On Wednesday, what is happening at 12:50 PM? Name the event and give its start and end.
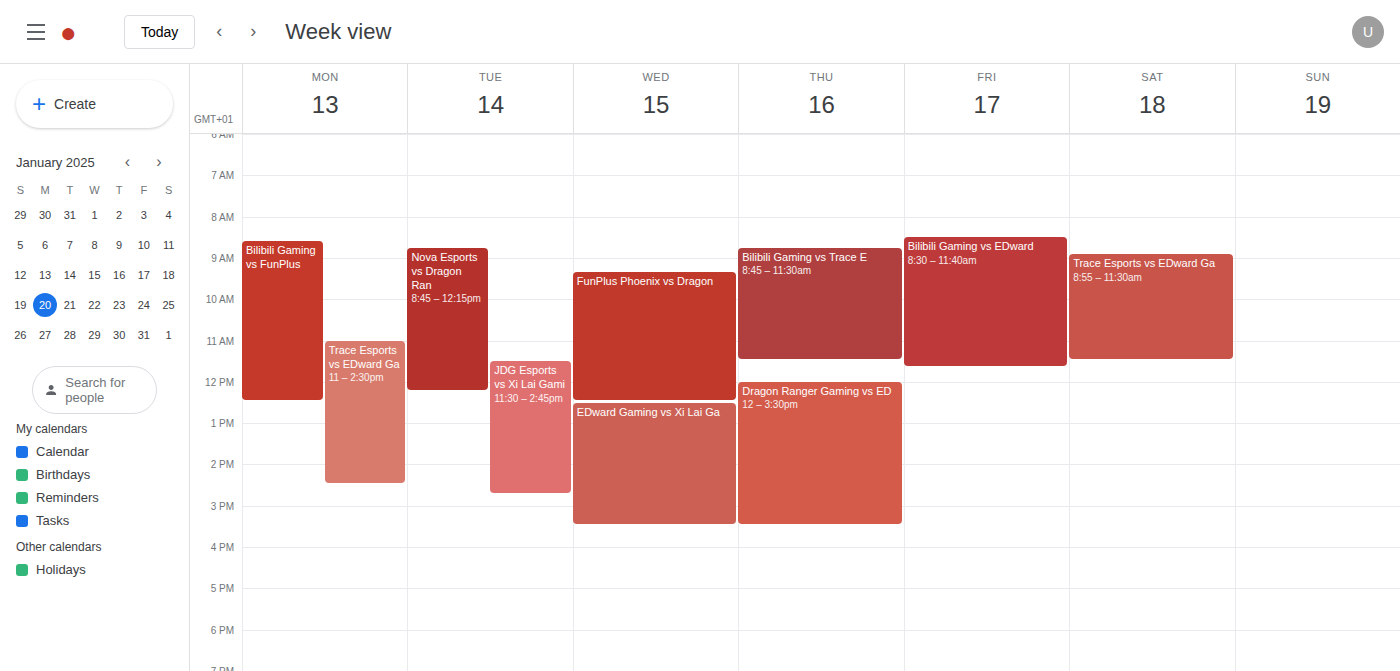
"EDward Gaming vs Xi Lai Ga", 12:30 PM to 3:30 PM